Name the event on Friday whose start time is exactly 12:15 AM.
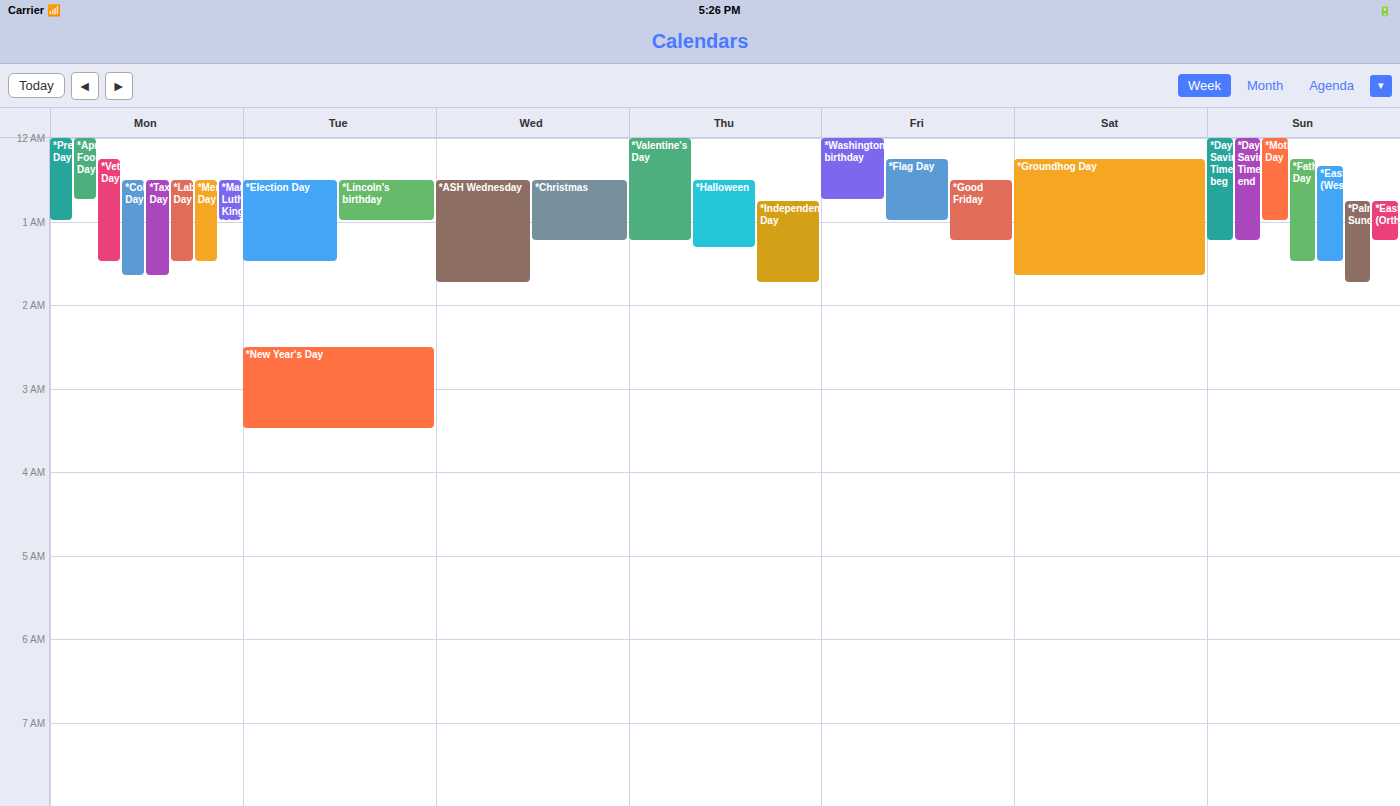
"*Flag Day"